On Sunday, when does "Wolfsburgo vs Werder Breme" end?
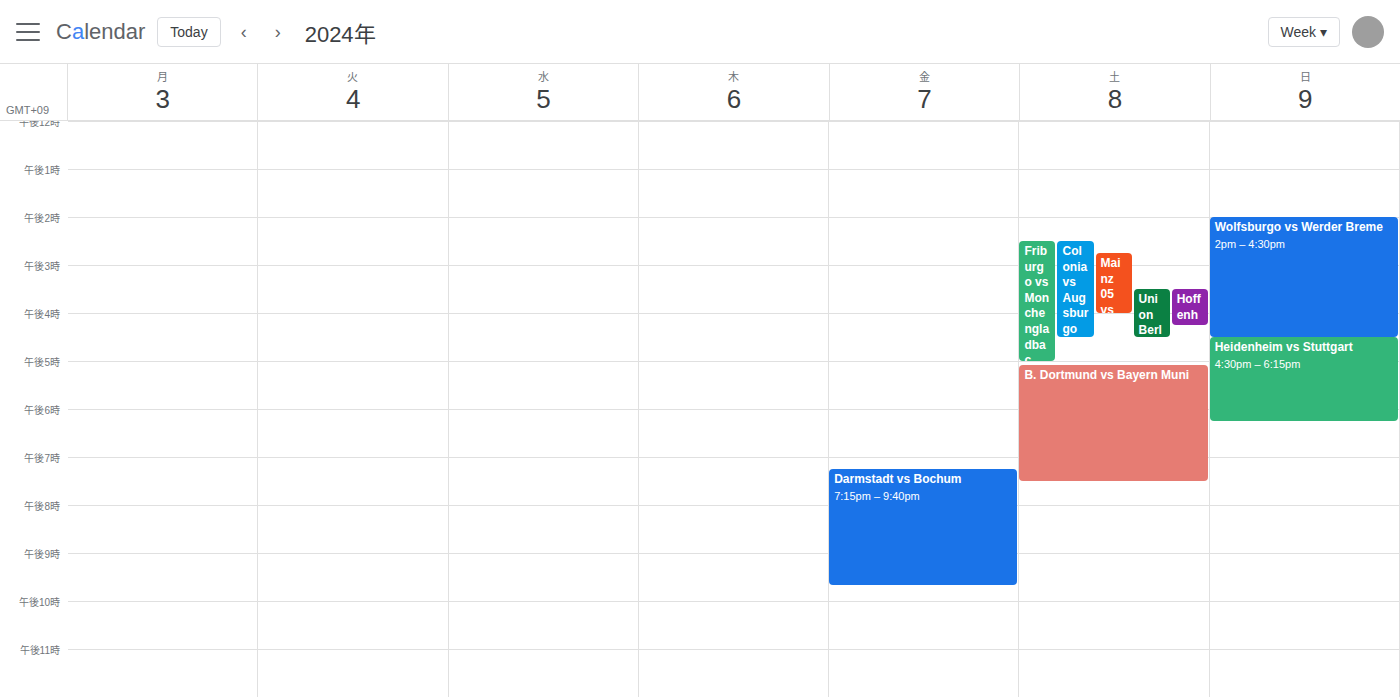
4:30 PM